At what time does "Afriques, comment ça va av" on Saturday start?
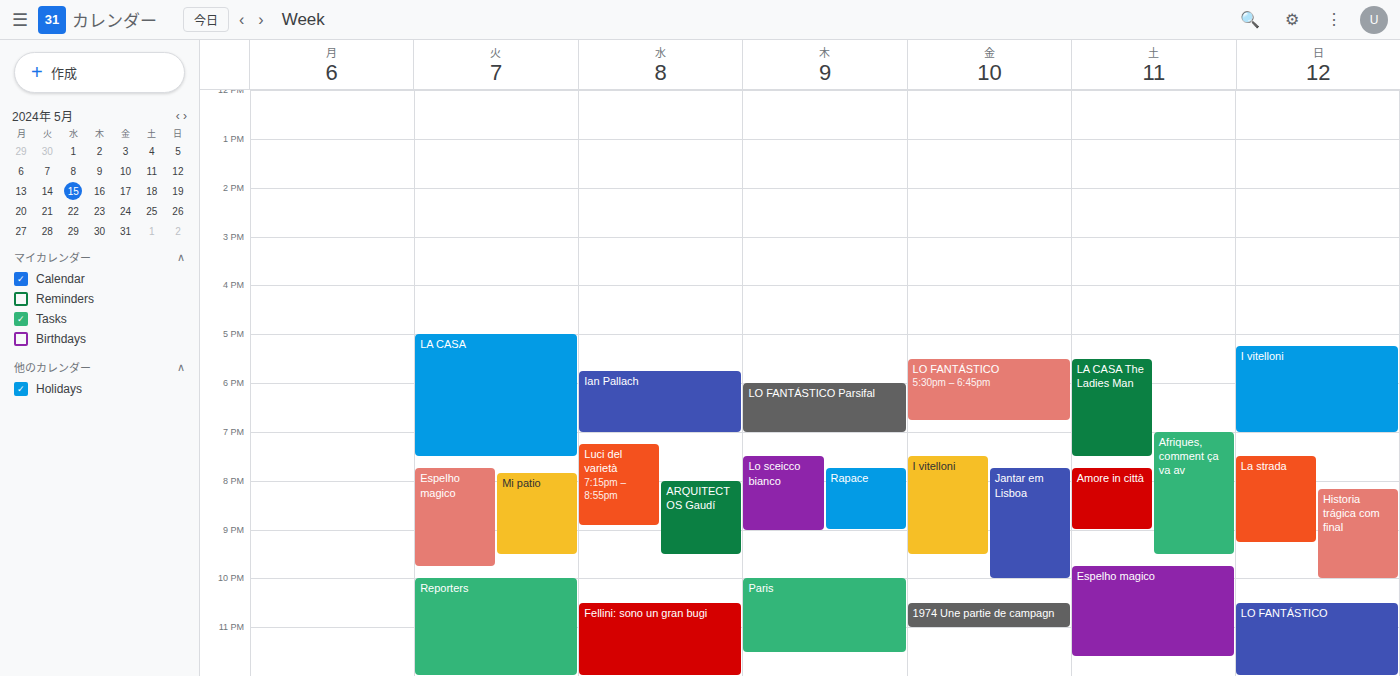
7:00 PM